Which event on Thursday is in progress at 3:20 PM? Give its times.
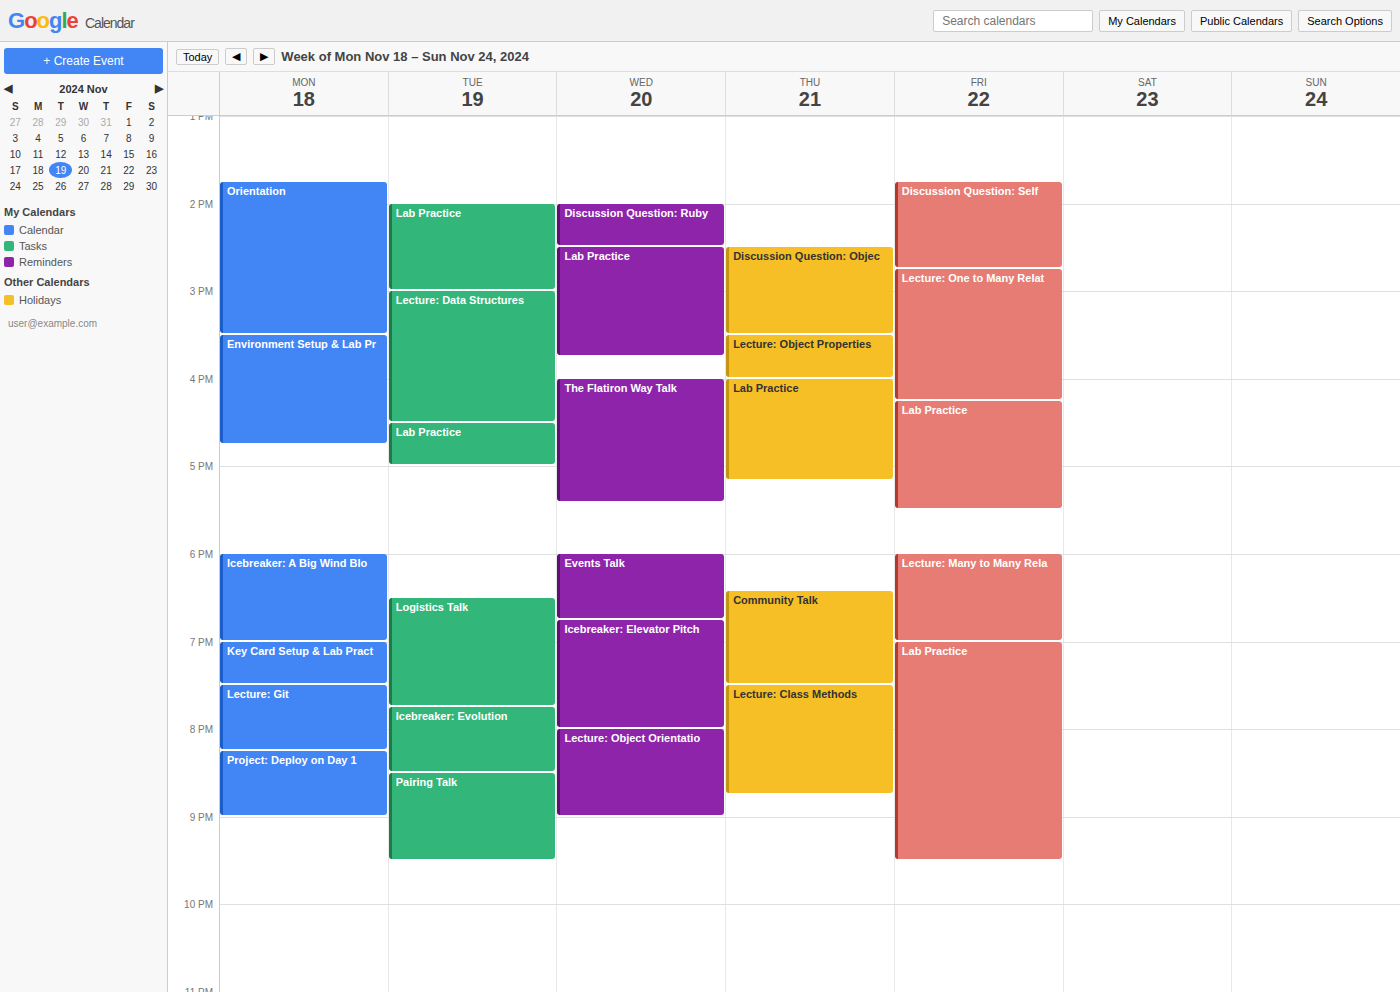
"Discussion Question: Objec", 2:30 PM to 3:30 PM